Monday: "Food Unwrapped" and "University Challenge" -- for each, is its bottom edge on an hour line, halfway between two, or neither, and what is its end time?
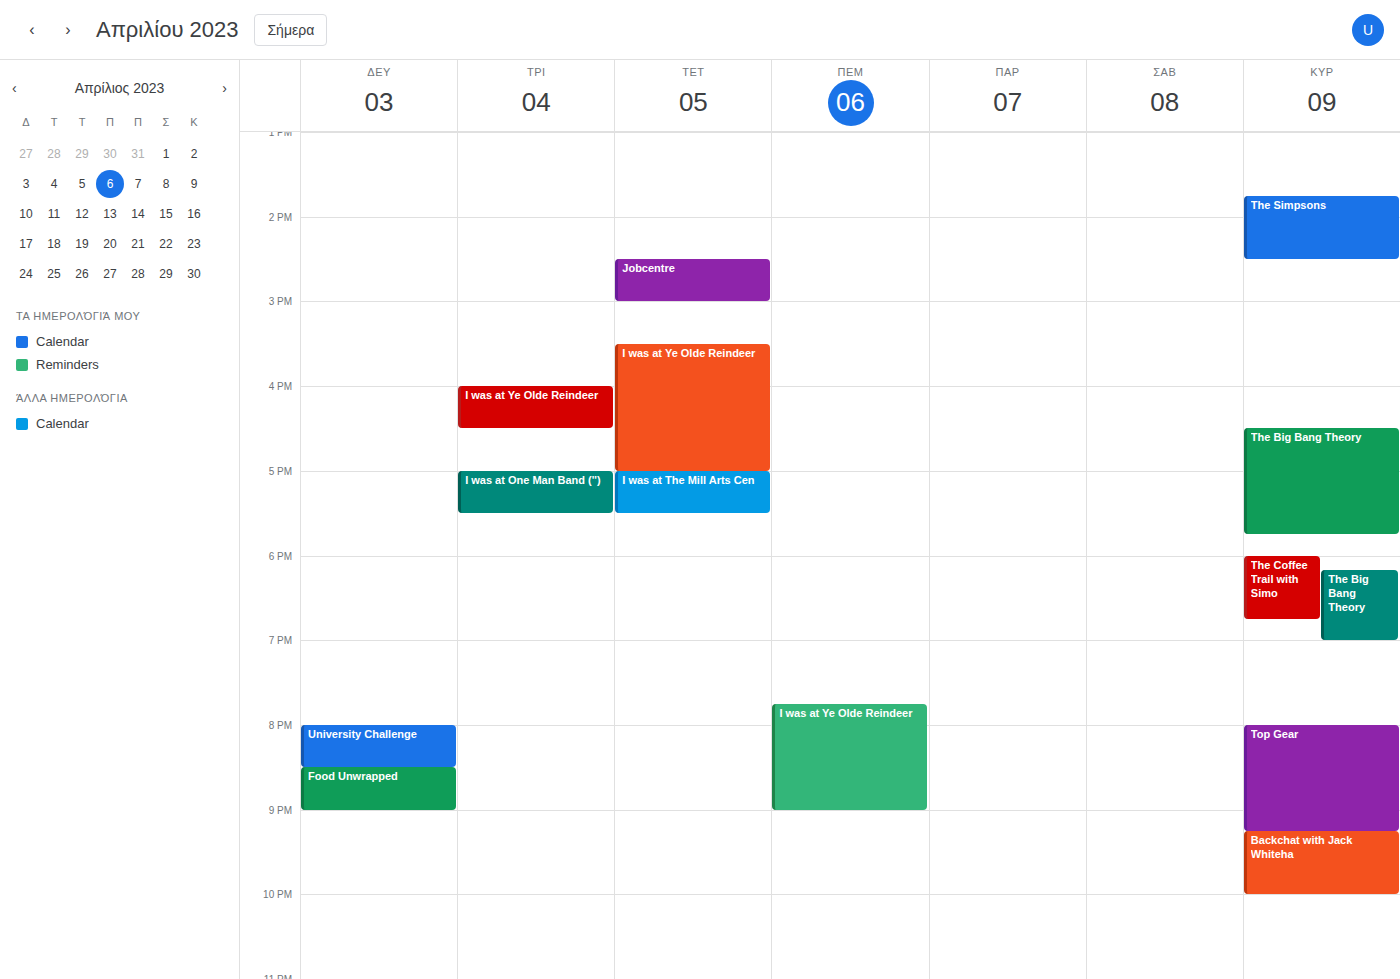
"Food Unwrapped": 21:00, exactly on the 21:00 line. "University Challenge": 20:30, halfway between the 20:00 and 21:00 lines.